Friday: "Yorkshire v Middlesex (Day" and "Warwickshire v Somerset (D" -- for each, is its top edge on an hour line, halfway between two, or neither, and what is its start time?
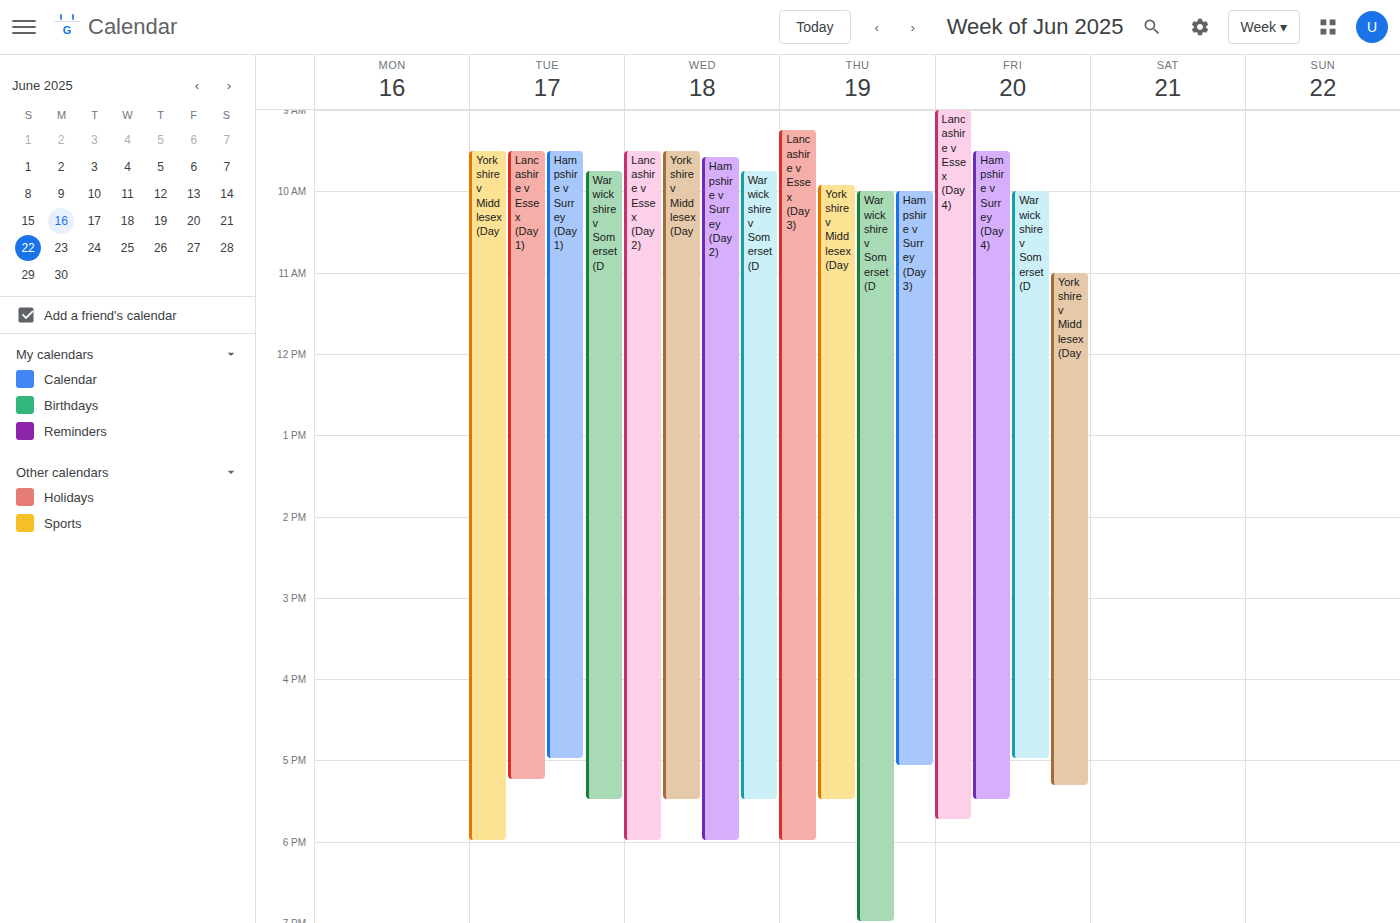
"Yorkshire v Middlesex (Day": 11:00 AM, exactly on the 11 AM line. "Warwickshire v Somerset (D": 10:00 AM, exactly on the 10 AM line.